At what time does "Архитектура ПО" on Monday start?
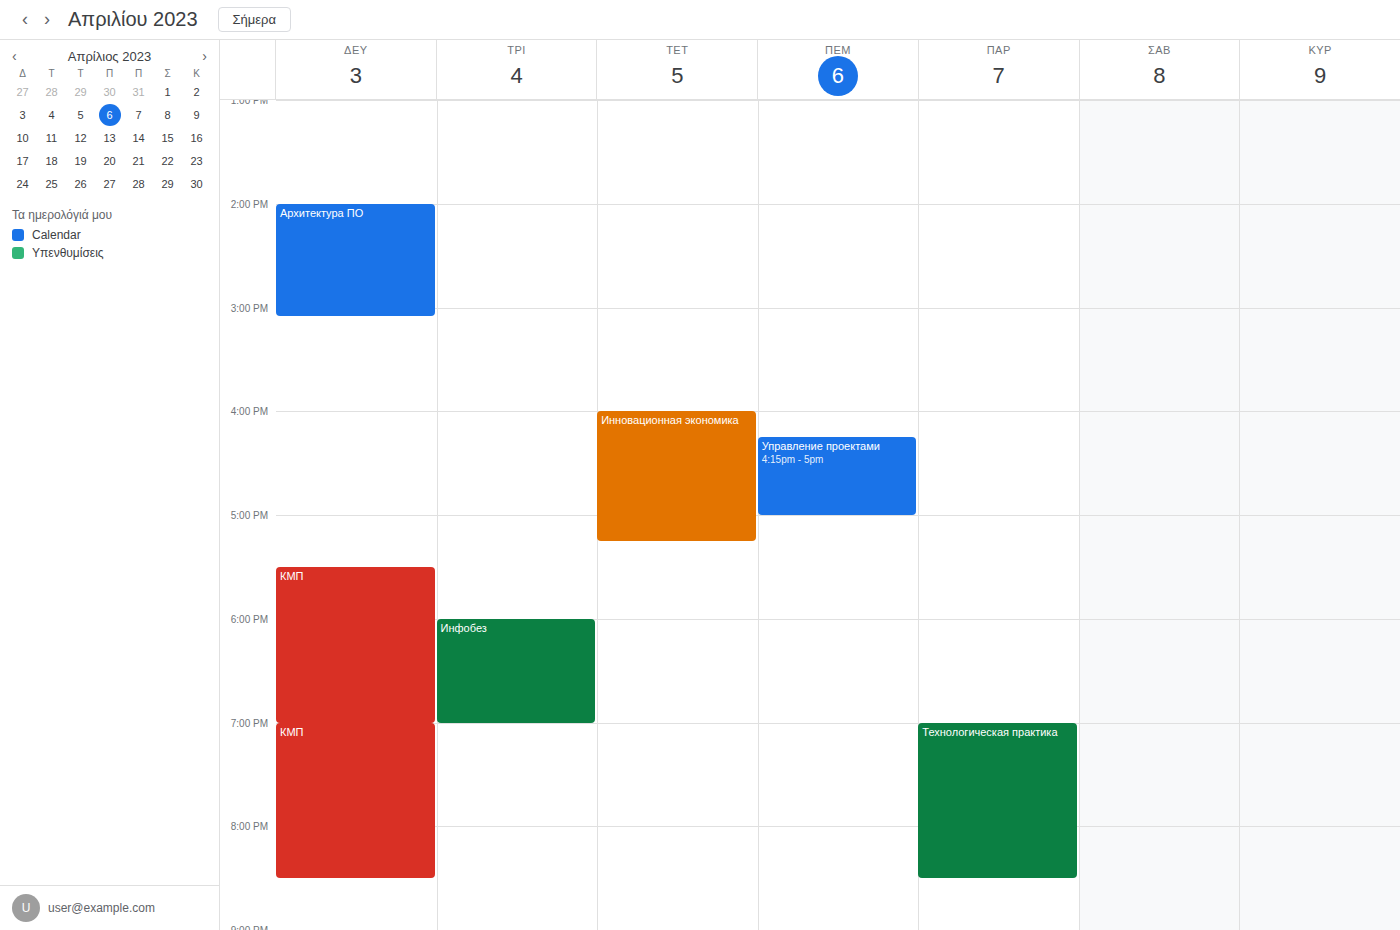
2:00 PM